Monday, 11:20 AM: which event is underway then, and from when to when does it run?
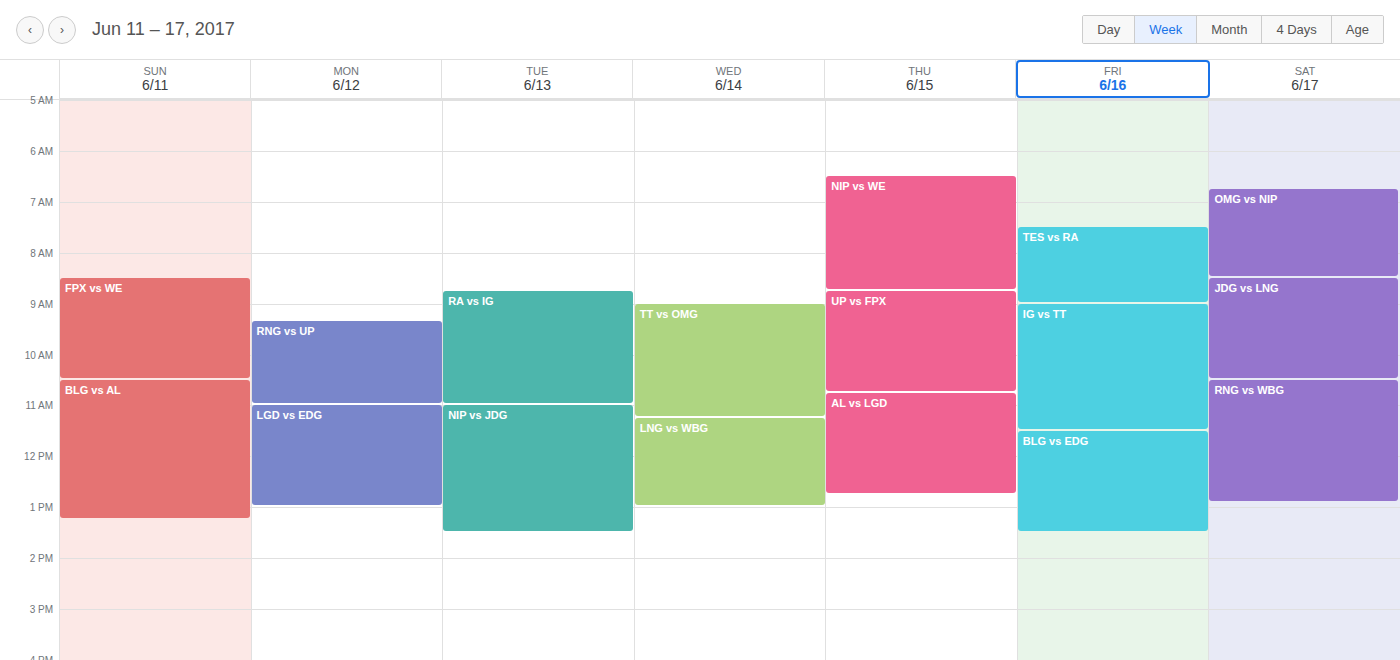
"LGD vs EDG", 11:00 AM to 1:00 PM